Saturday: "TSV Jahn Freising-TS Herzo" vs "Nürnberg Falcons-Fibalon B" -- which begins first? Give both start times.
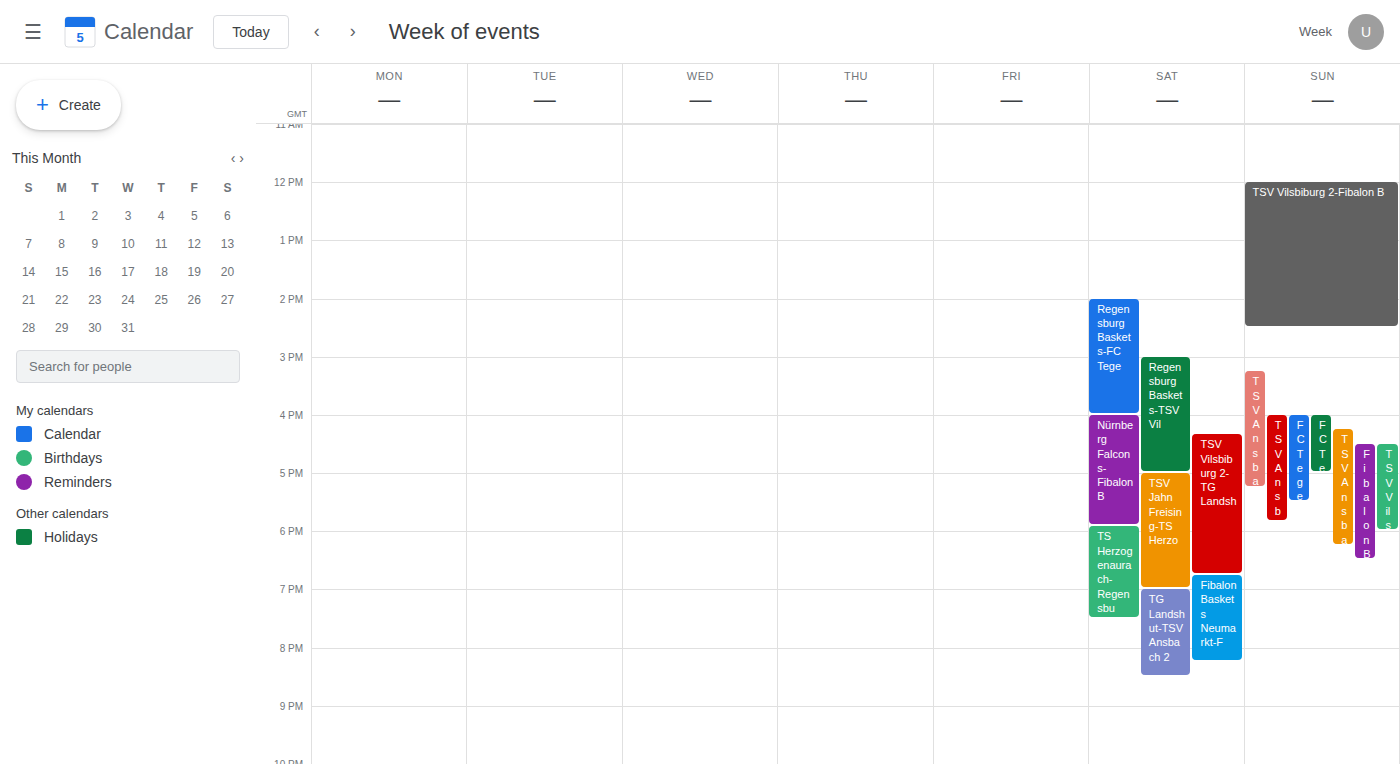
"Nürnberg Falcons-Fibalon B" 4:00 PM; "TSV Jahn Freising-TS Herzo" 5:00 PM.